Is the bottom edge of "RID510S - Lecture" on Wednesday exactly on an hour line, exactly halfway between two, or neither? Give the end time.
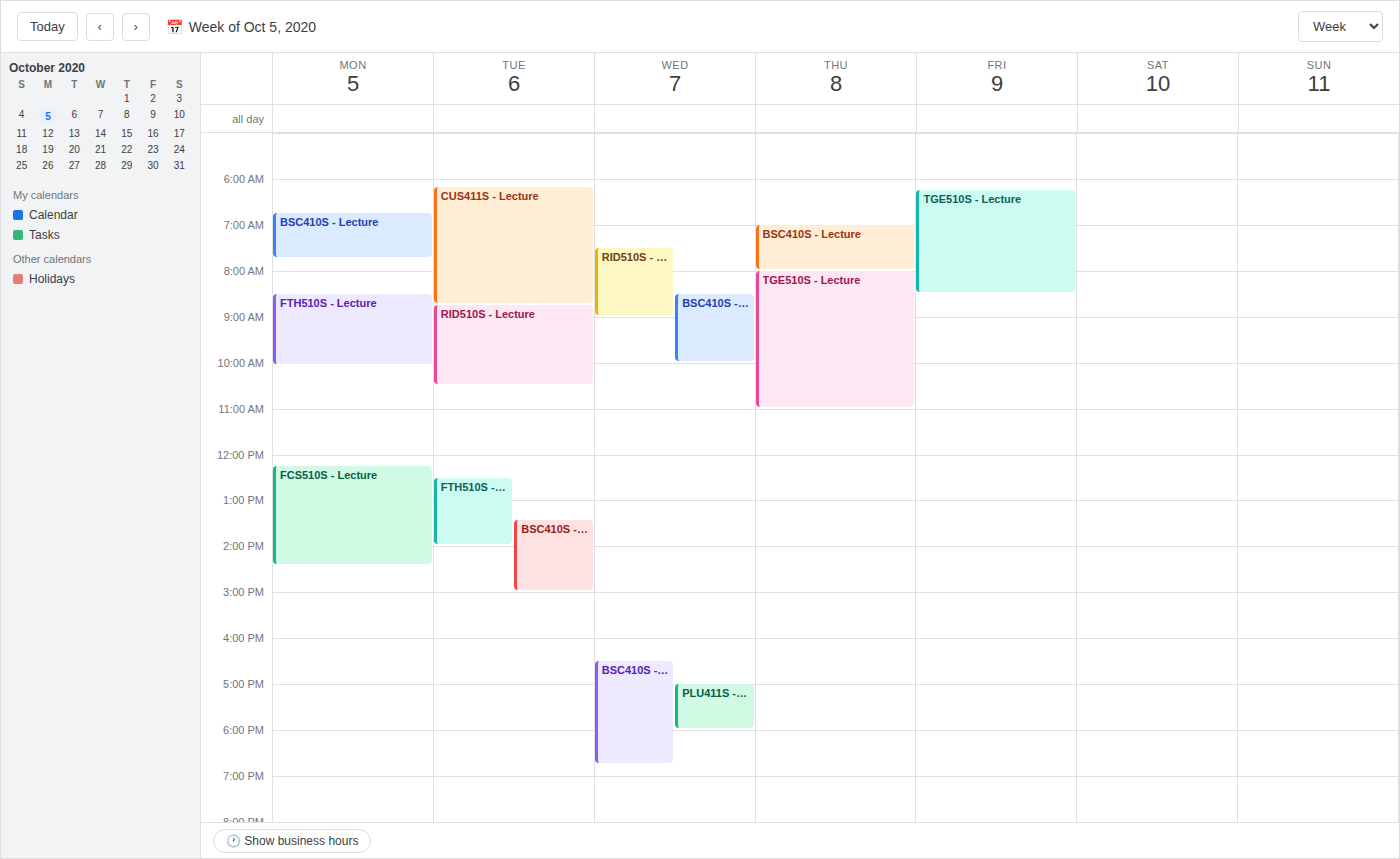
9:00 AM -- exactly on the 9 AM line.